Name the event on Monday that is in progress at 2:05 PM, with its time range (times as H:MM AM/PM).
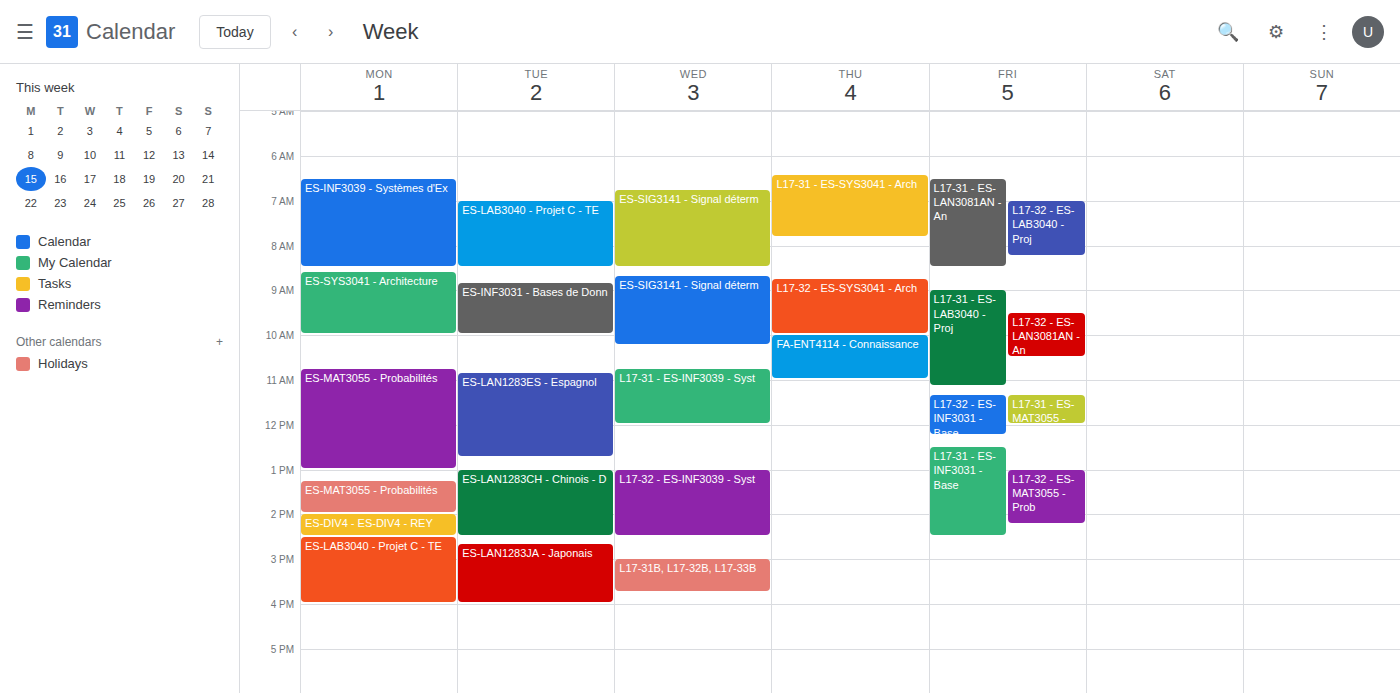
"ES-DIV4 - ES-DIV4 - REY", 2:00 PM to 2:30 PM